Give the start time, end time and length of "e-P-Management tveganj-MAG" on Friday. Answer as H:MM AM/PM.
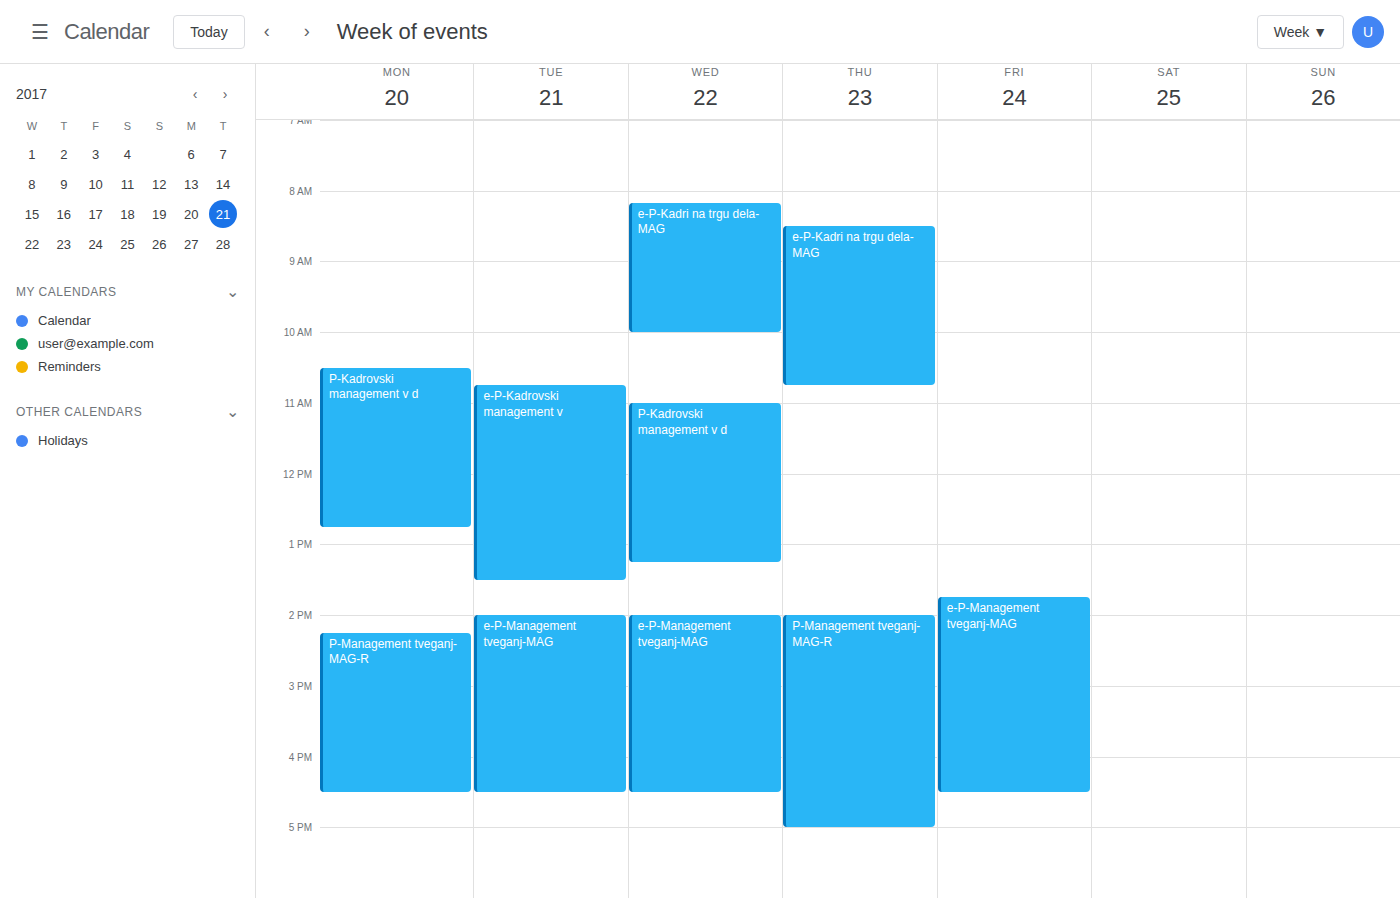
1:45 PM to 4:30 PM, 2 hours 45 minutes